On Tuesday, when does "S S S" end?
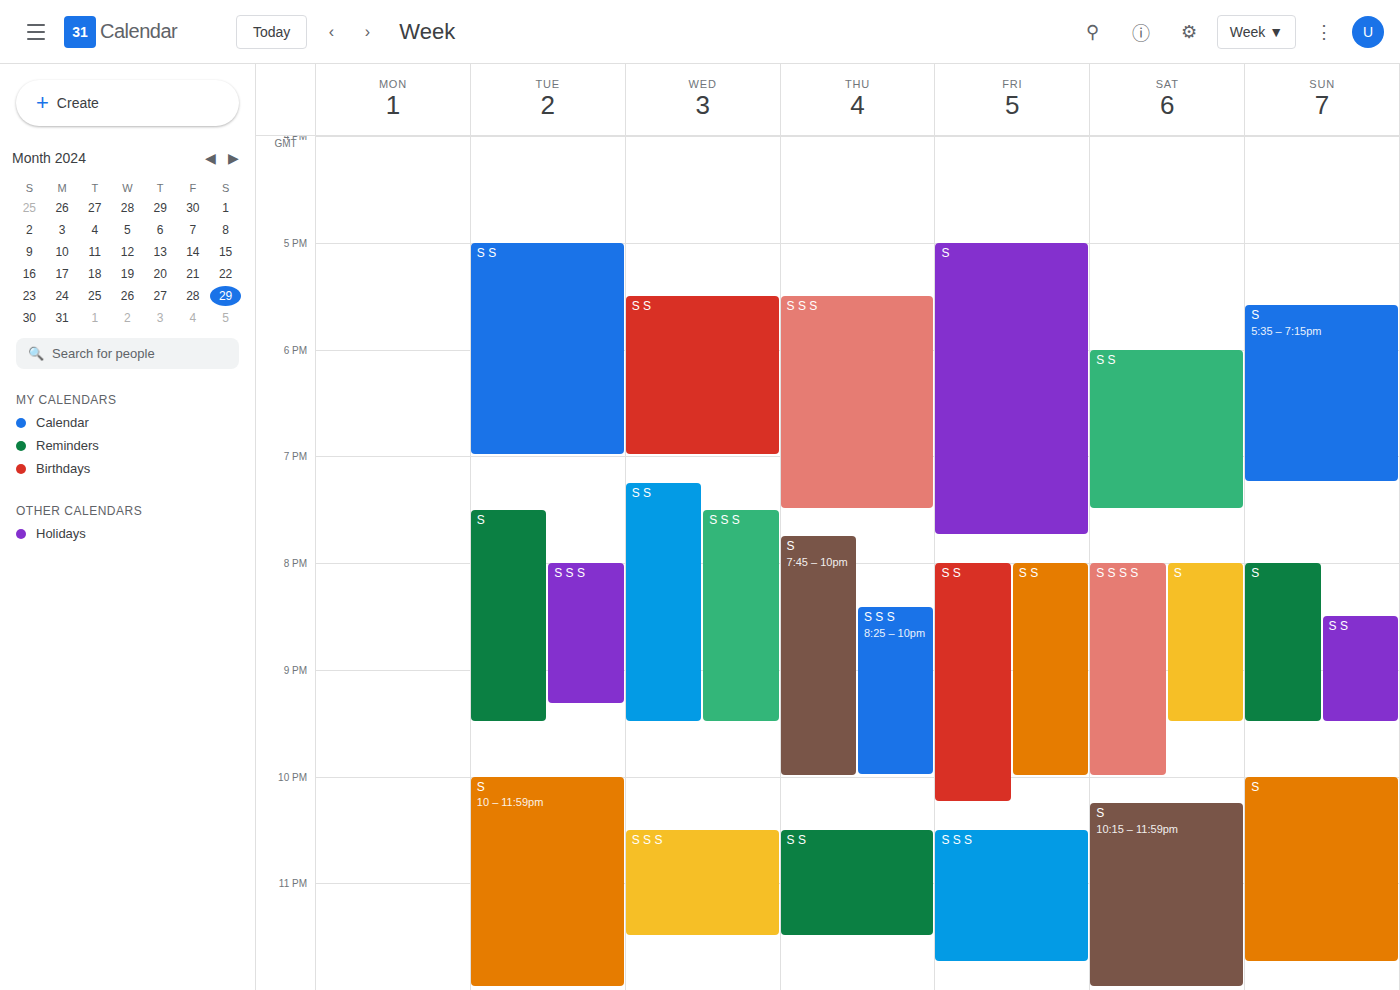
9:20 PM